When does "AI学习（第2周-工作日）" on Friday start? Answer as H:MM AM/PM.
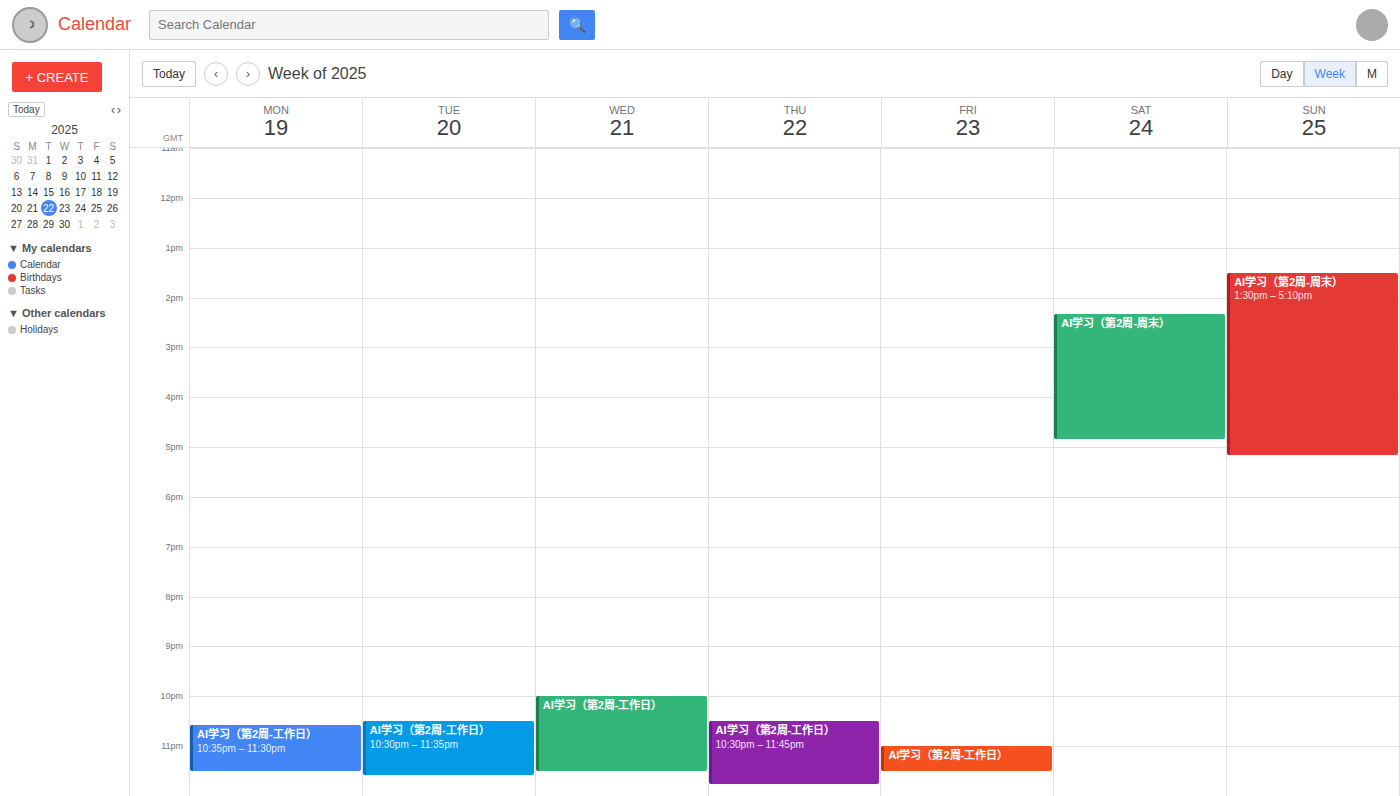
11:00 PM